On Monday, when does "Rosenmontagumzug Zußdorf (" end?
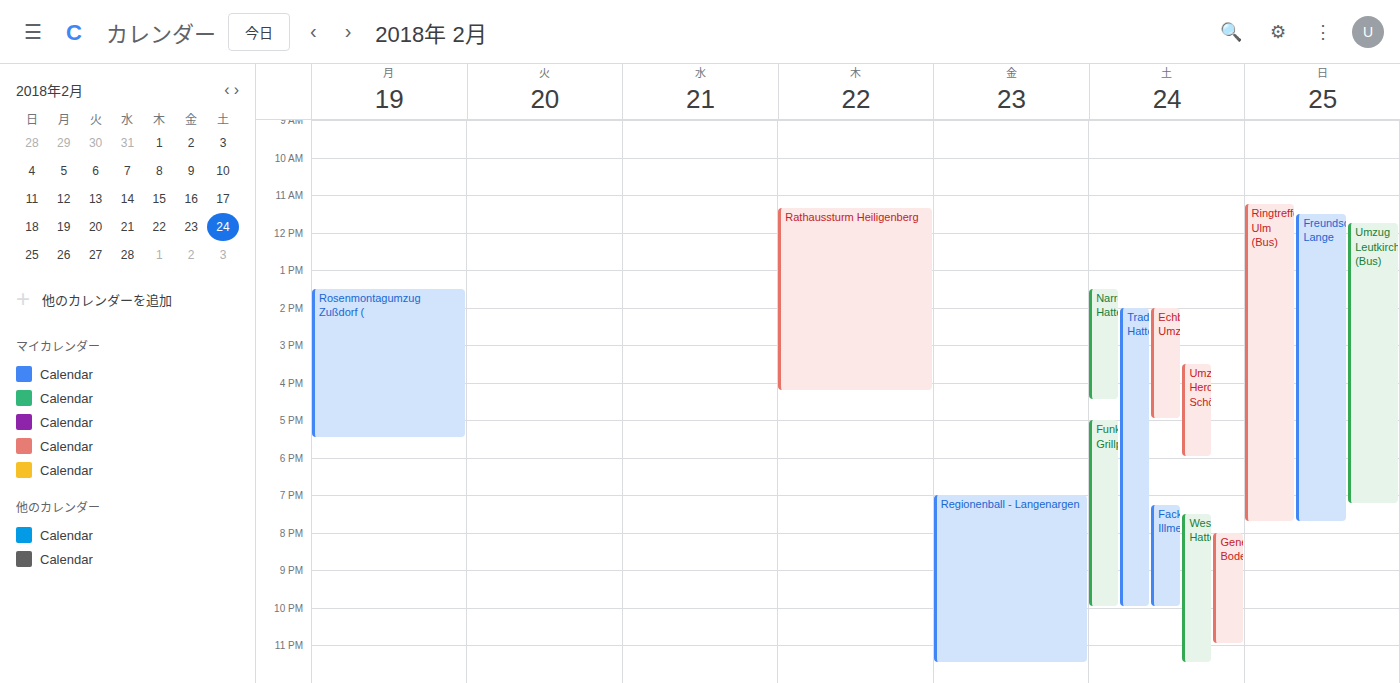
5:30 PM